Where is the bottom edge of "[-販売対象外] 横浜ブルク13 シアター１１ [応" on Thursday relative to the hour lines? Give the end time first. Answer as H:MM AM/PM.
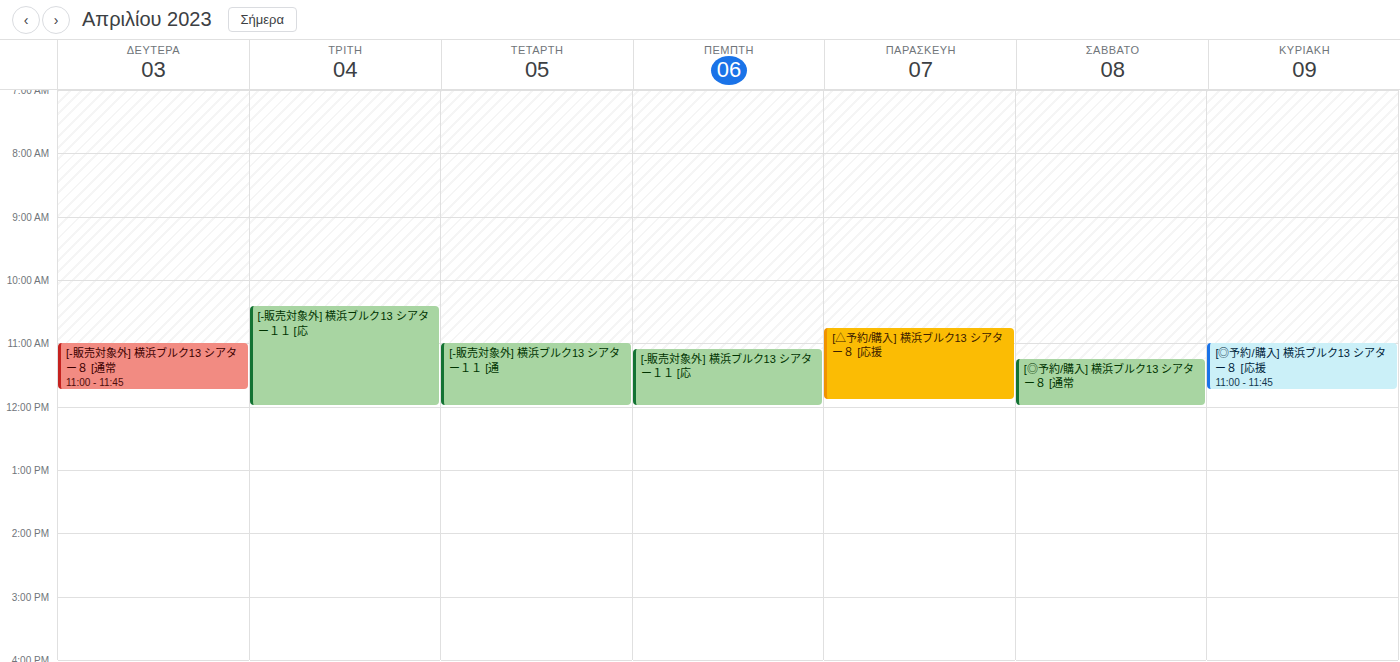
12:00 PM -- exactly on the 12 PM line.